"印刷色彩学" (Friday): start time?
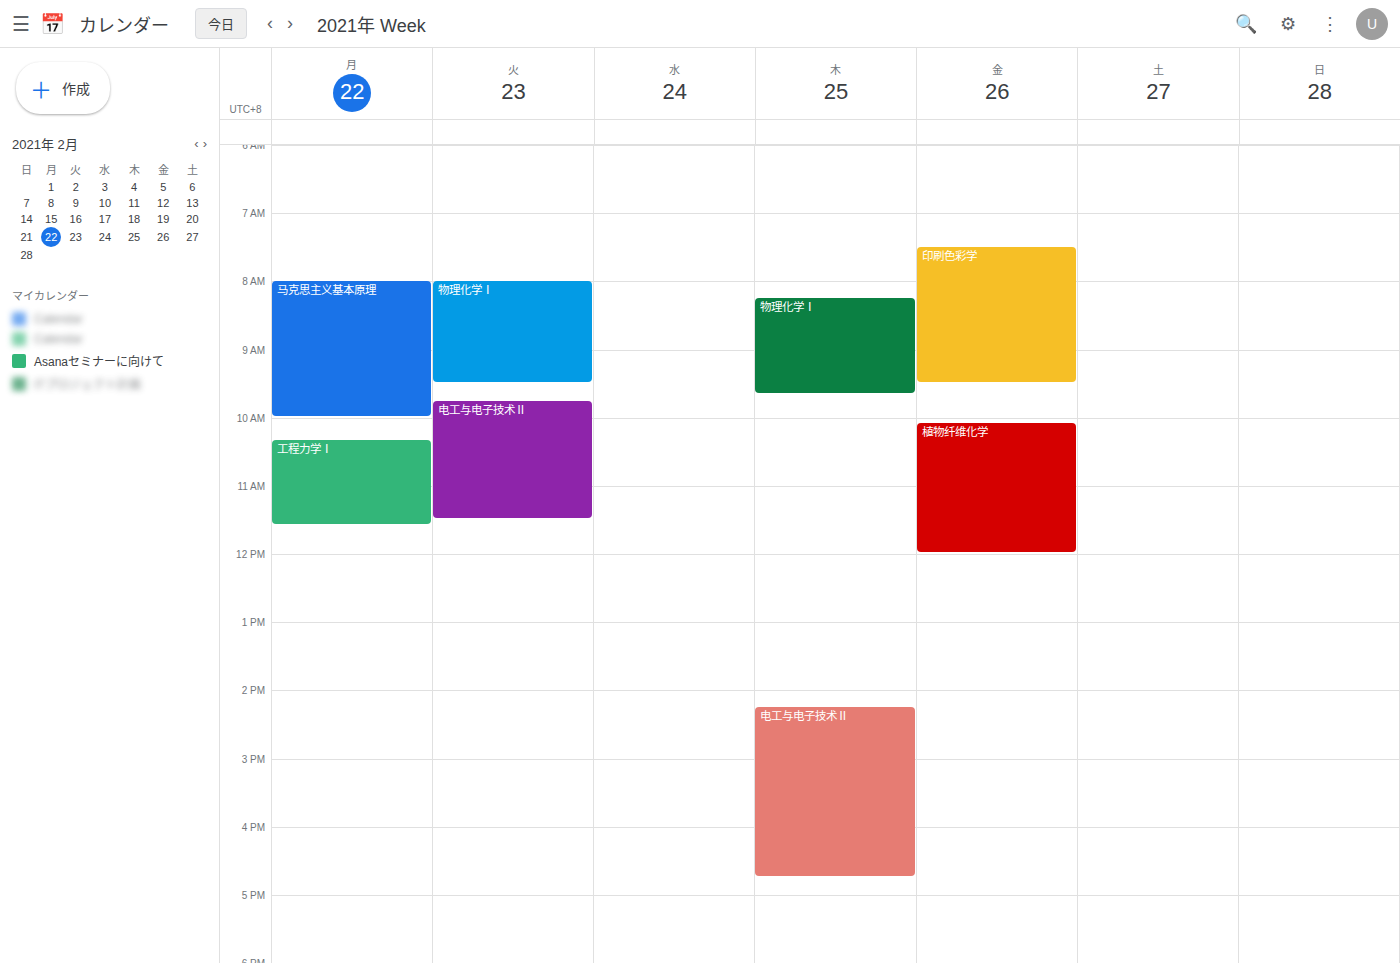
7:30 AM